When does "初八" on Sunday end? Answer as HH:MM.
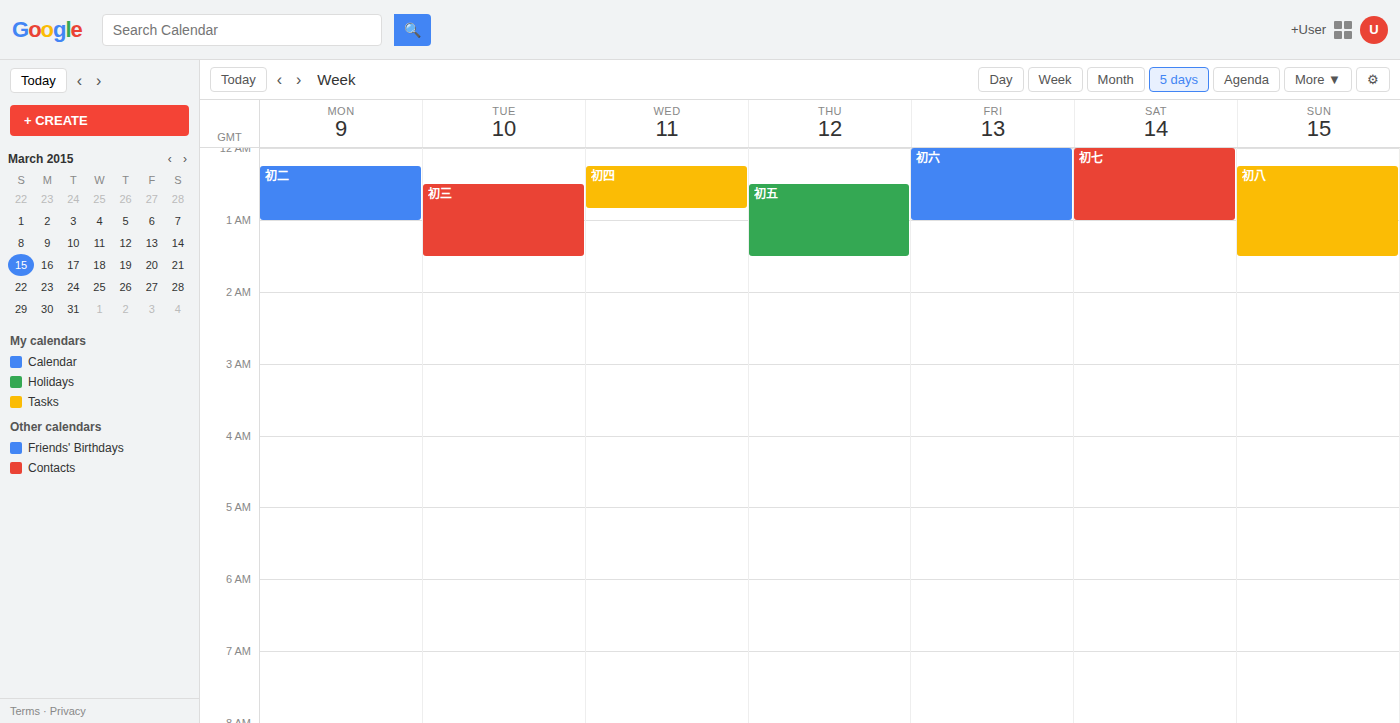
01:30